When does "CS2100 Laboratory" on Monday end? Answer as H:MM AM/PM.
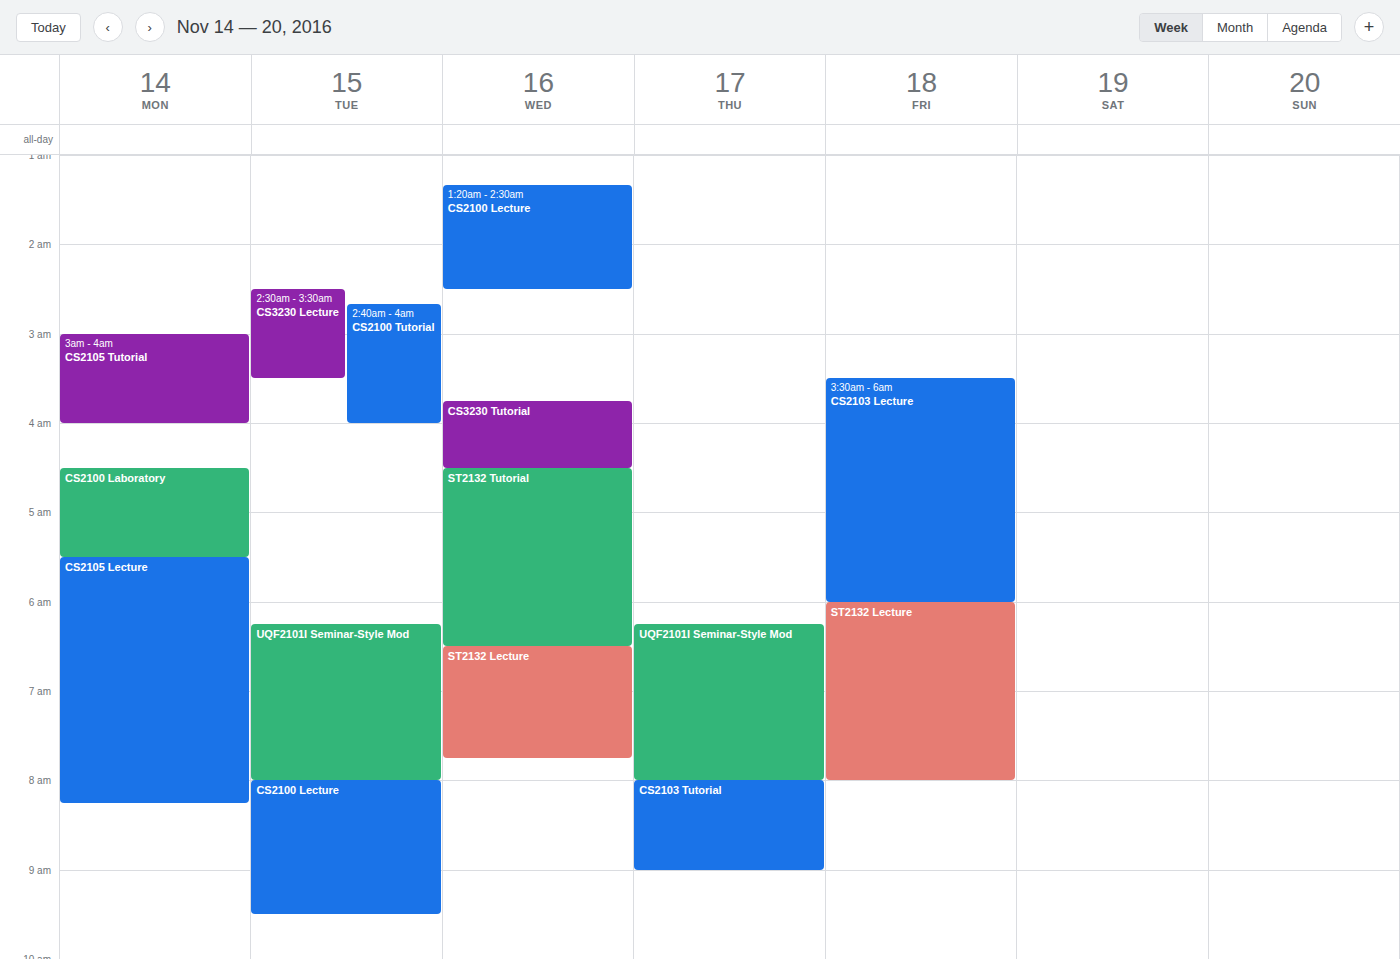
5:30 AM